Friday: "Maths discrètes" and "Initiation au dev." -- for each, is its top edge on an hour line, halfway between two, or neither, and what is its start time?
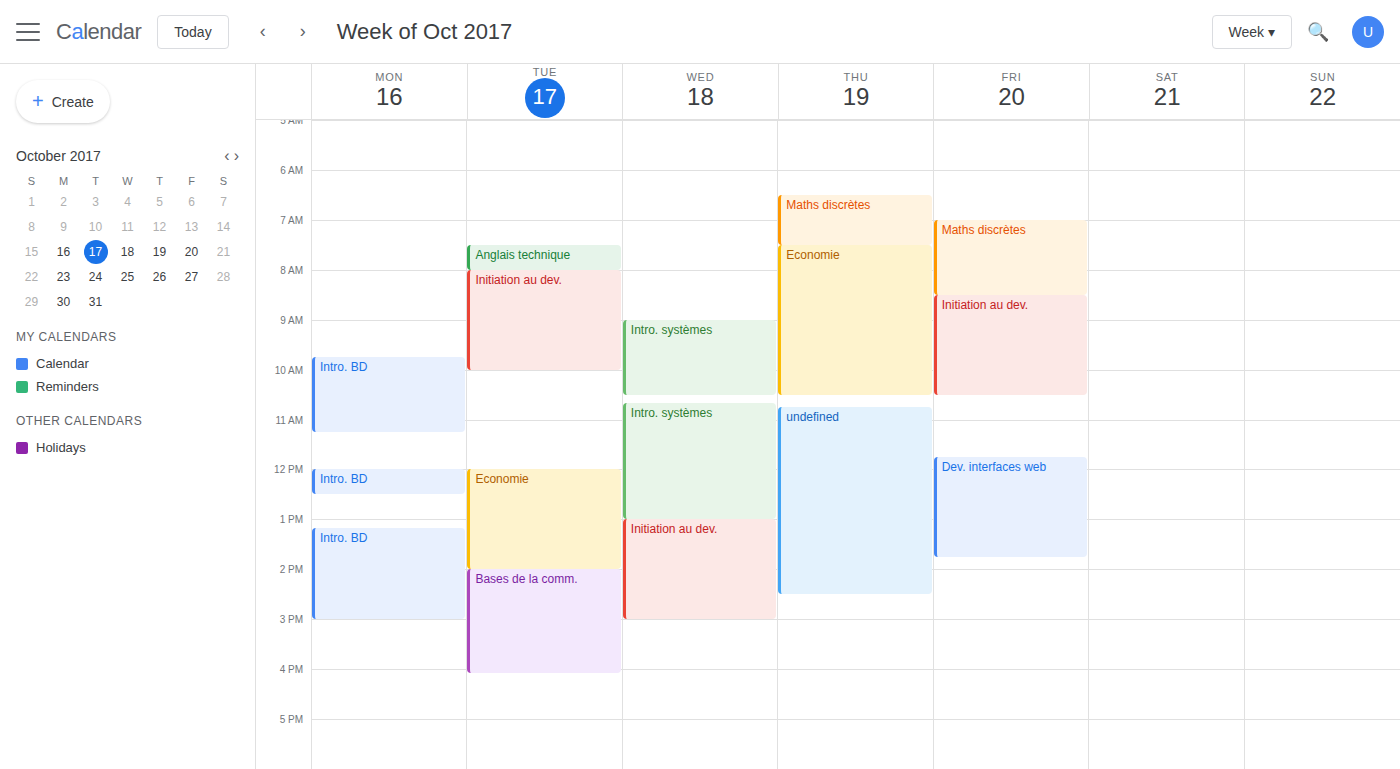
"Maths discrètes": 7:00 AM, exactly on the 7 AM line. "Initiation au dev.": 8:30 AM, halfway between the 8 AM and 9 AM lines.